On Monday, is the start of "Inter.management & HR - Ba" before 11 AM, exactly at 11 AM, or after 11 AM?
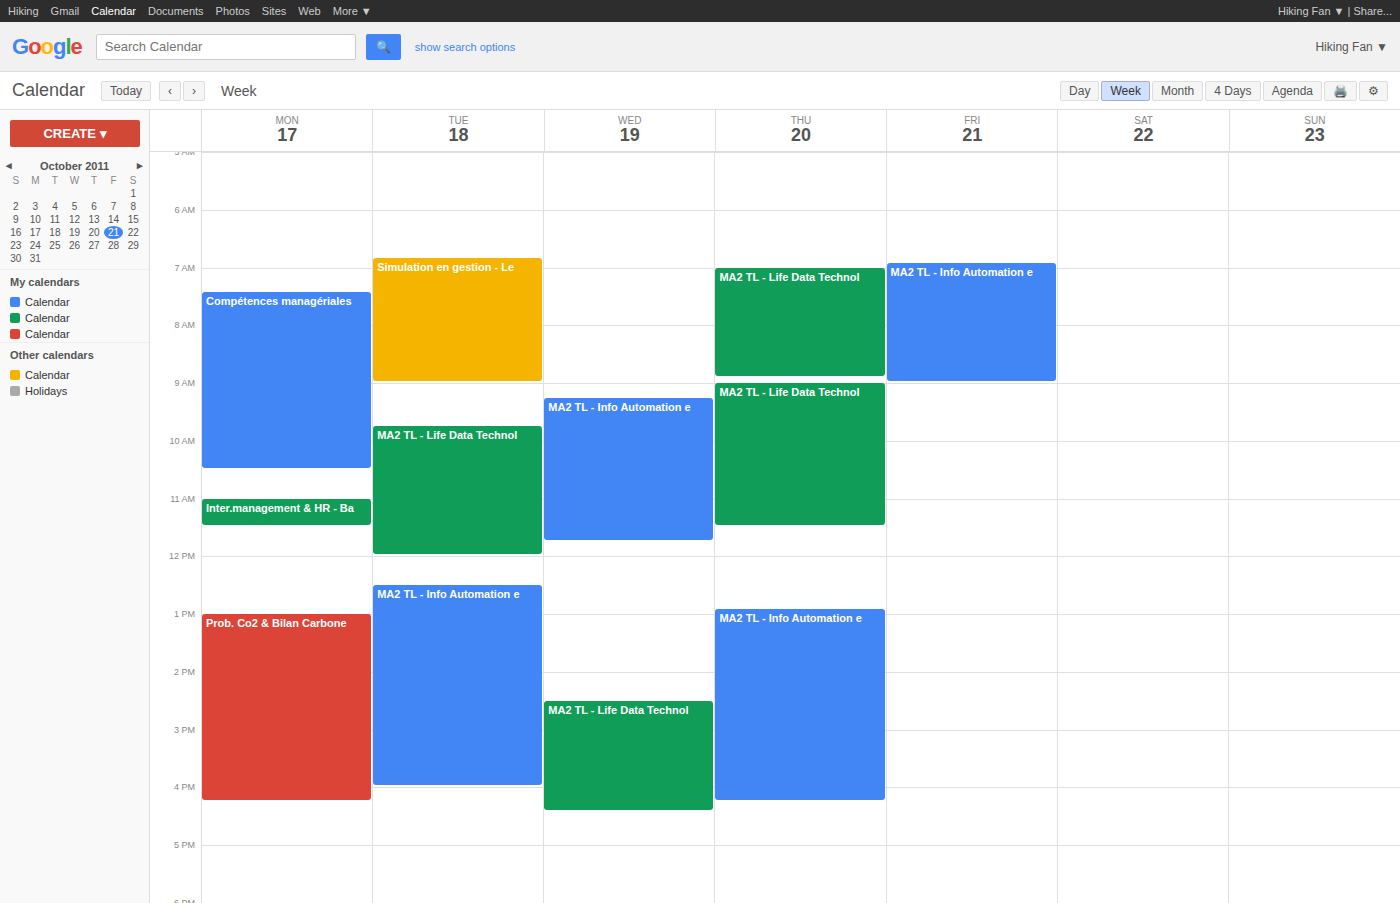
11:00 AM -- exactly at 11 AM, on the 11 AM line.